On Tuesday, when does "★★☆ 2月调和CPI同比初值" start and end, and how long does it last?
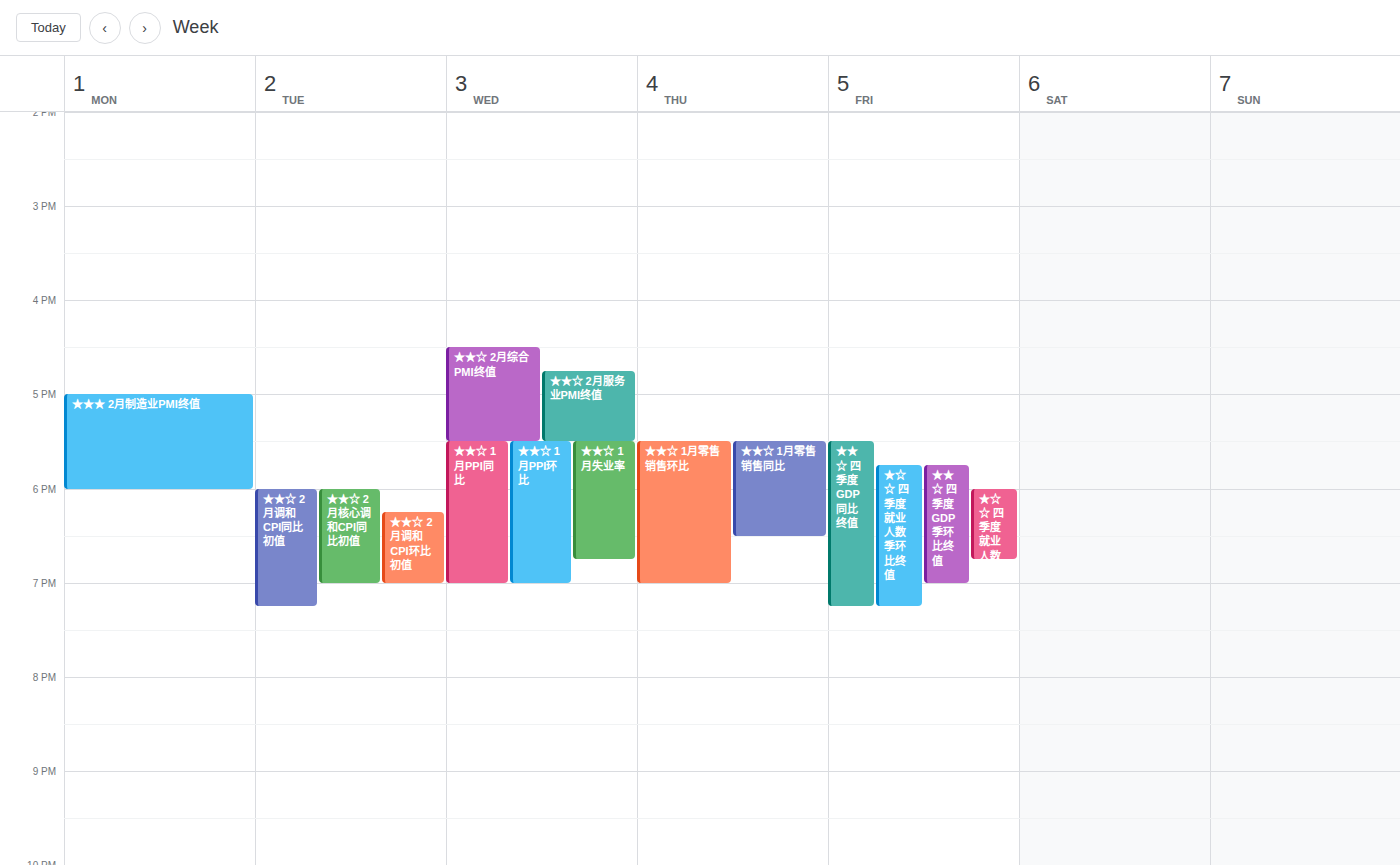
18:00 to 19:15, 1 hour 15 minutes